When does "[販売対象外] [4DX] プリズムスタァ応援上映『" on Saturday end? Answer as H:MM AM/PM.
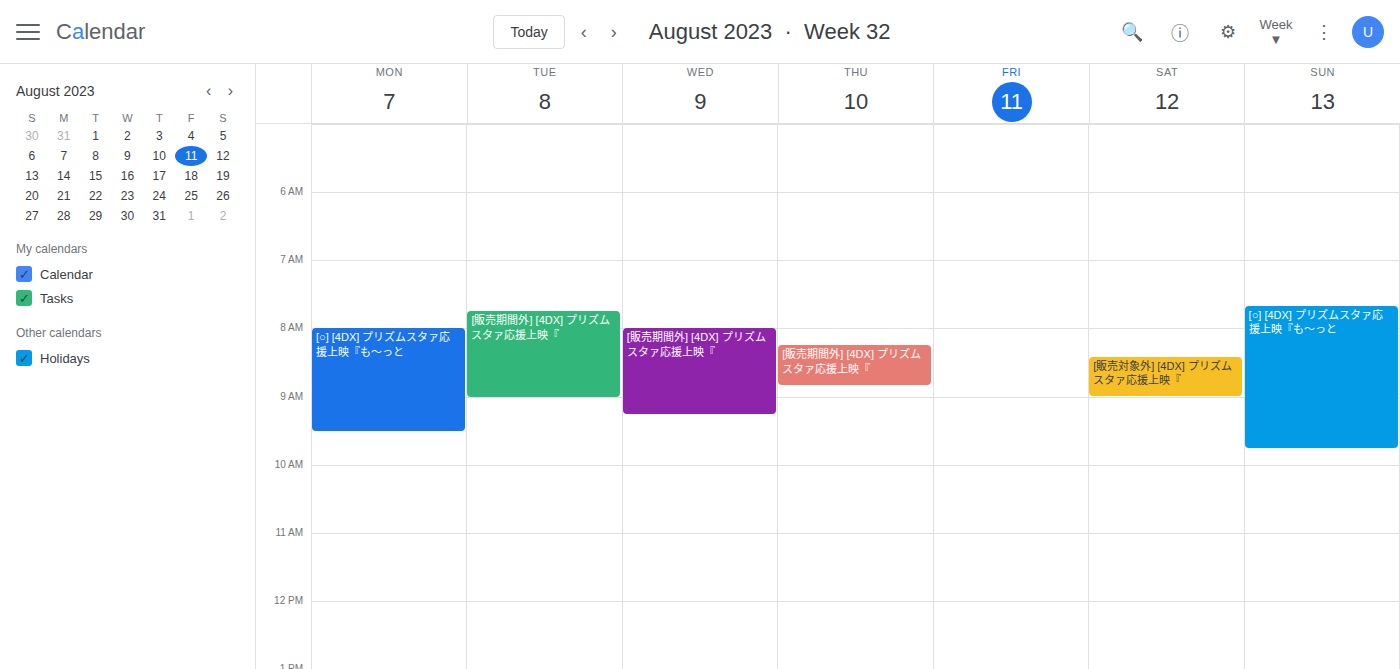
9:00 AM